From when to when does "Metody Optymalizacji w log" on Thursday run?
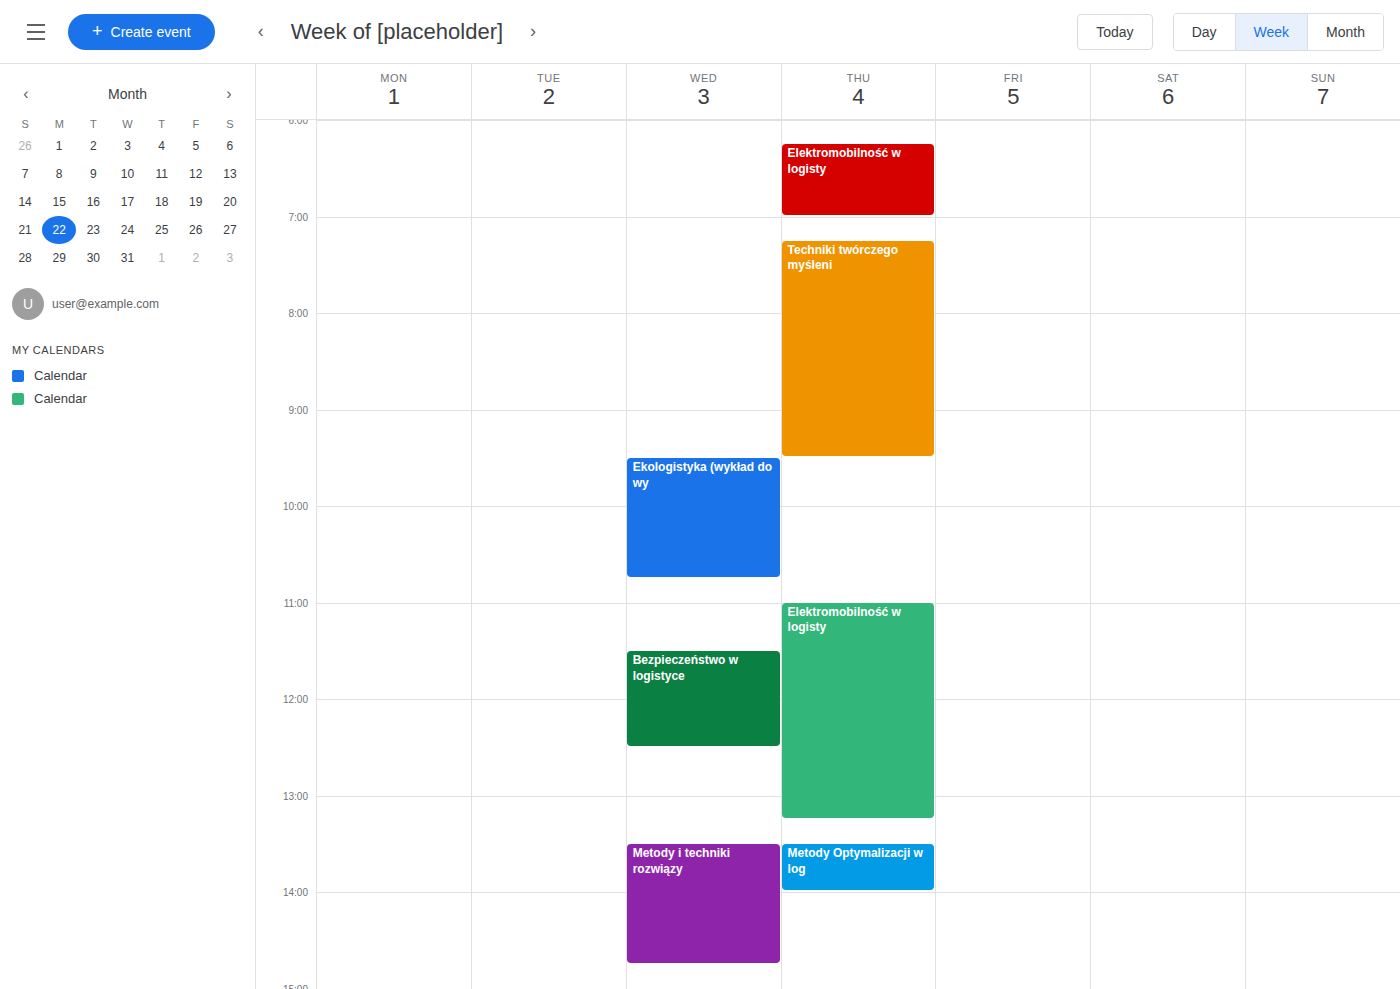
1:30 PM to 2:00 PM